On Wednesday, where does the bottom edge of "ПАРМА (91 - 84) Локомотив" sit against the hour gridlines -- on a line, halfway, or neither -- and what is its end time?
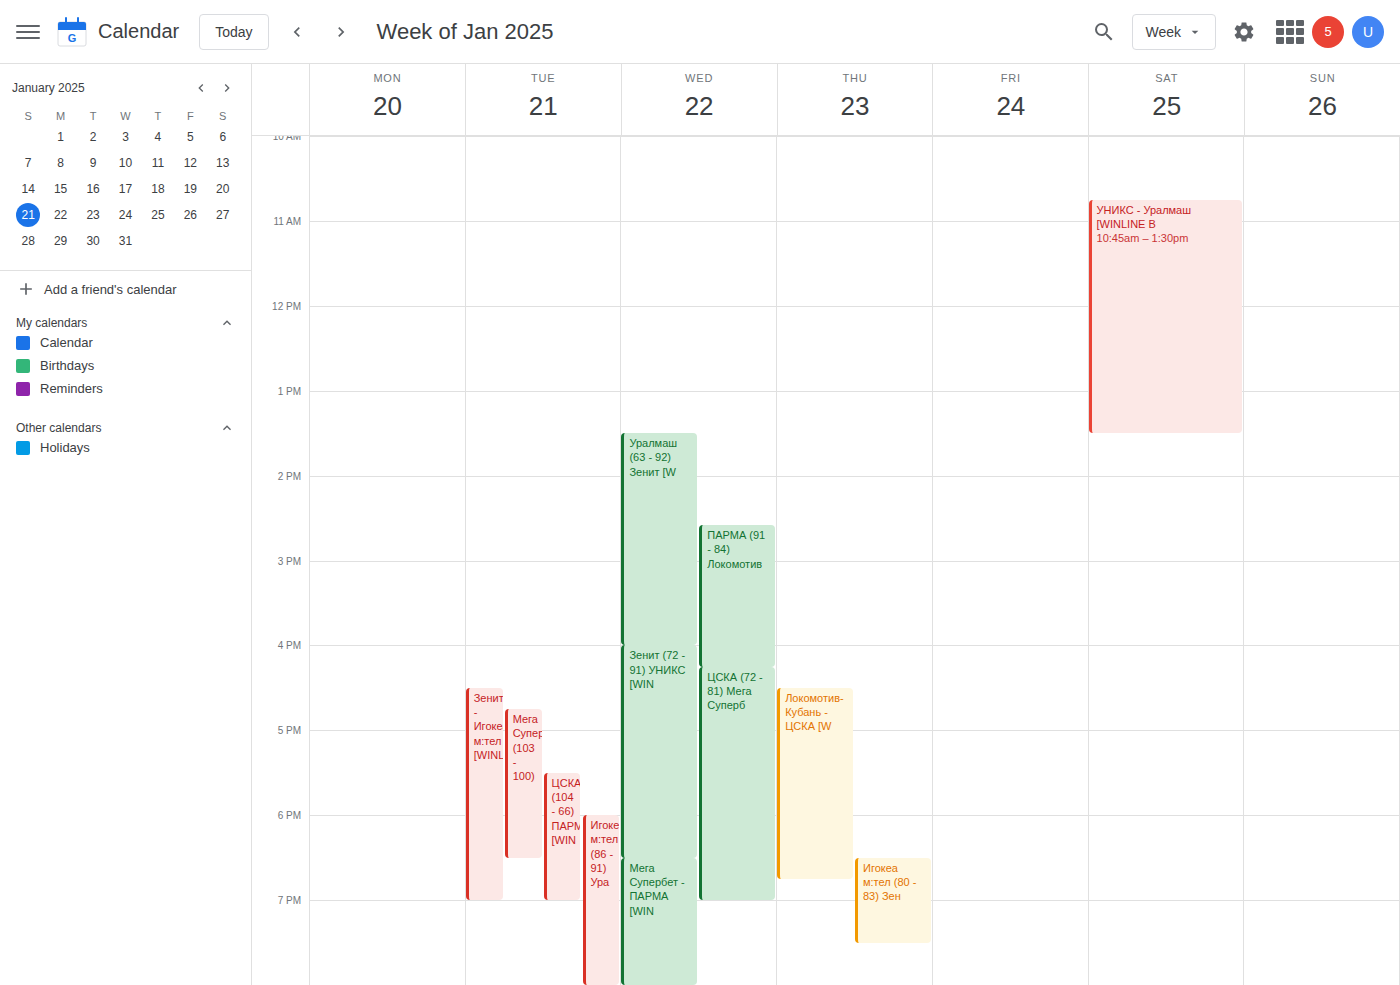
16:15 -- neither: a quarter of the way from the 16:00 line to the 17:00 line.